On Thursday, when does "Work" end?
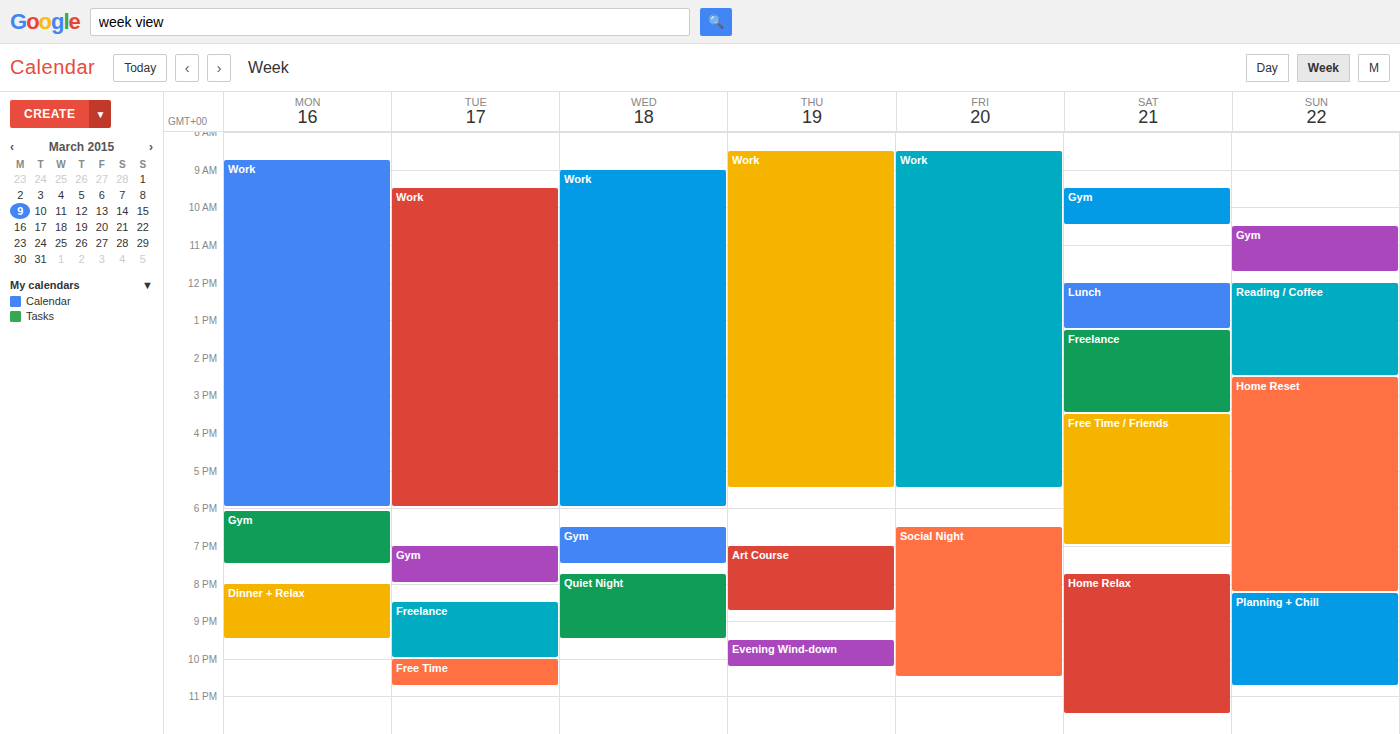
5:30 PM